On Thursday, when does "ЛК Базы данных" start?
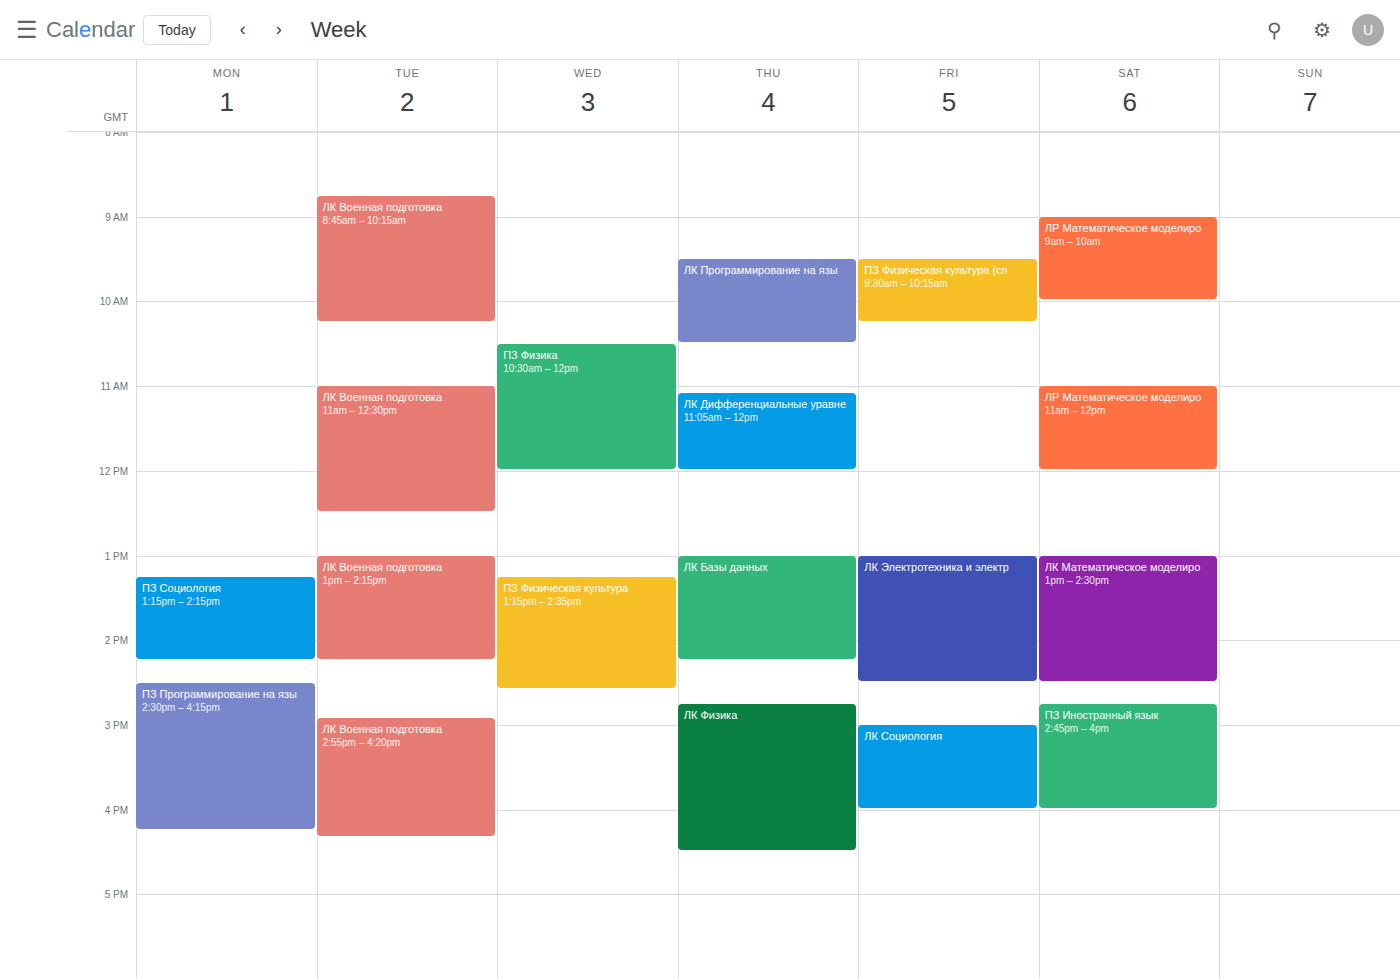
1:00 PM